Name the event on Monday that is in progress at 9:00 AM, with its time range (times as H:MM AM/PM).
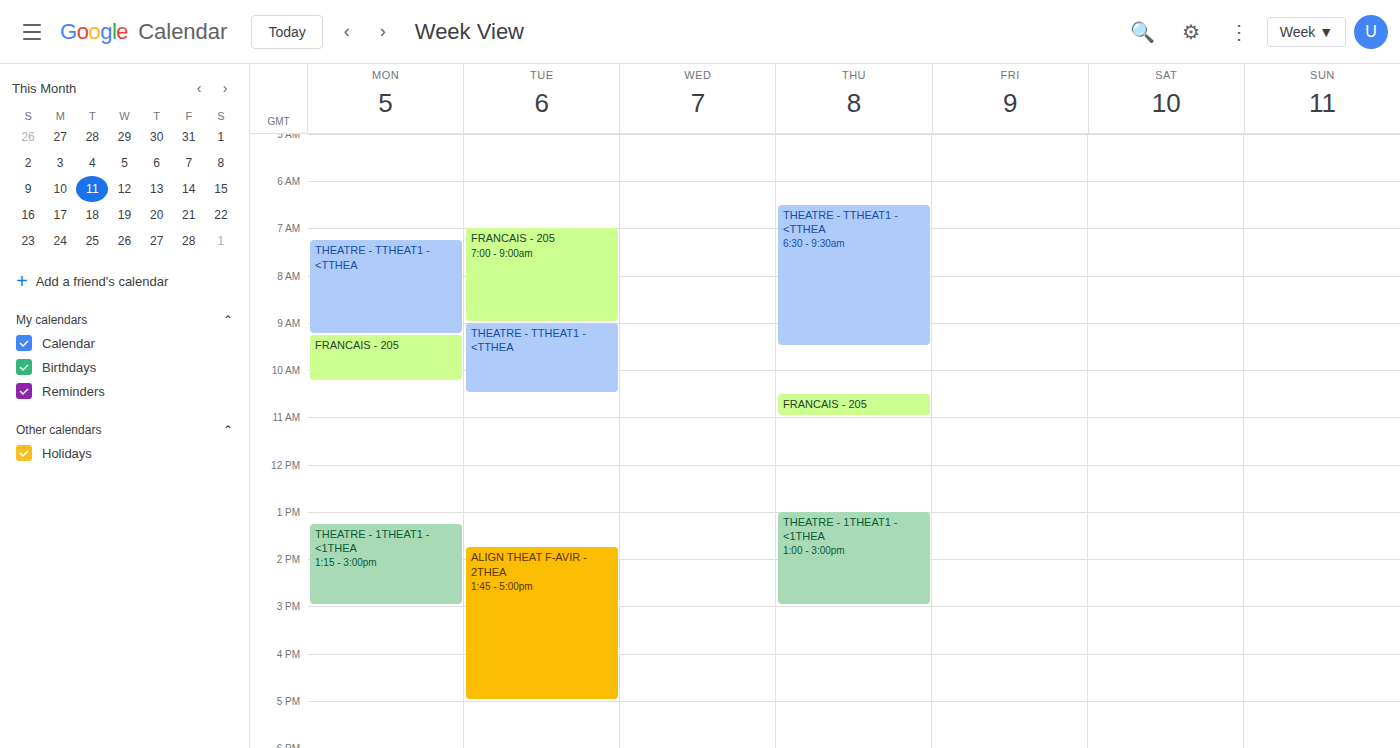
"THEATRE - TTHEAT1 - <TTHEA", 7:15 AM to 9:15 AM